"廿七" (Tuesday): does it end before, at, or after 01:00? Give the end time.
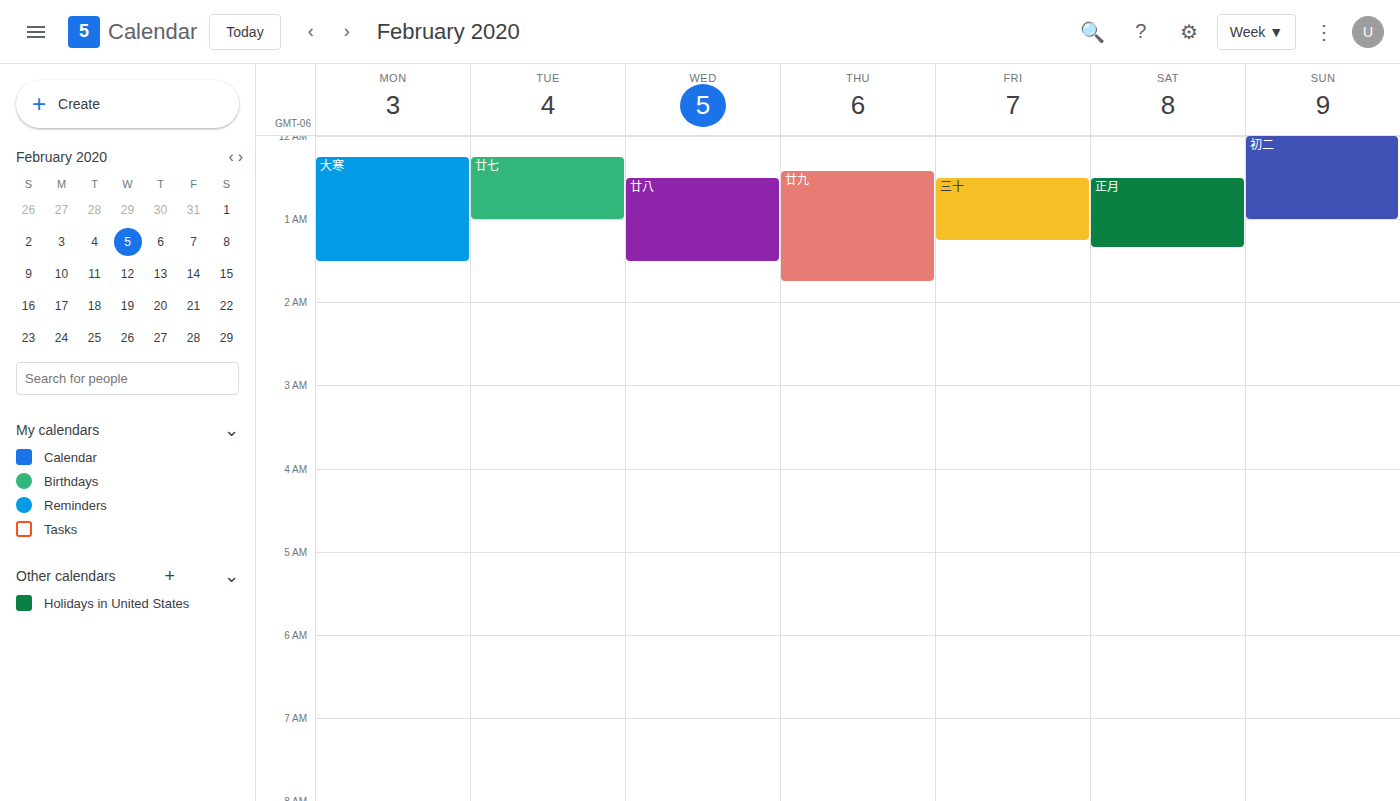
01:00 -- exactly at 01:00, on the 01:00 line.